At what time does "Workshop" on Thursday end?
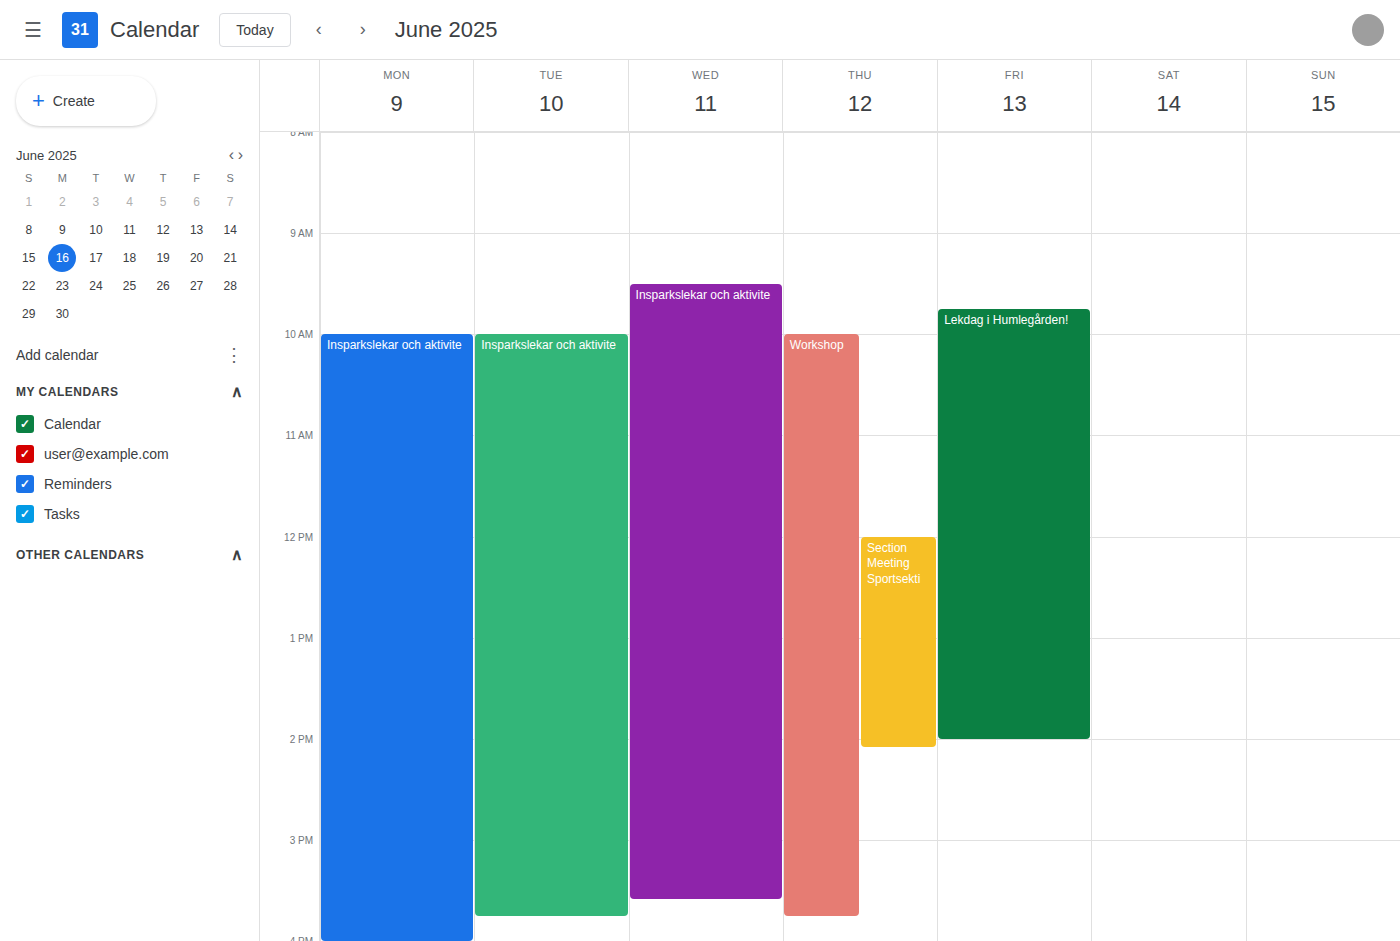
3:45 PM